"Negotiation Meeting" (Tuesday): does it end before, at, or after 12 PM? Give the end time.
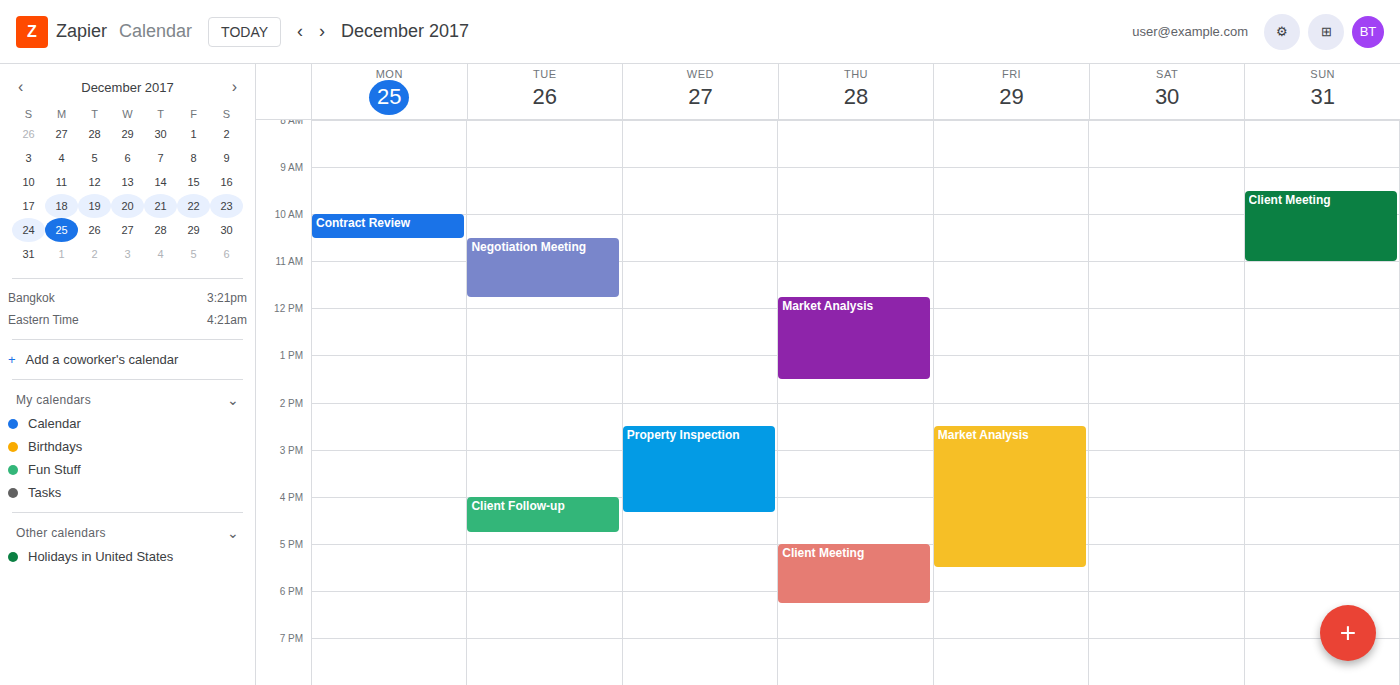
11:45 AM -- before 12 PM, 15 minutes above the 12 PM line.